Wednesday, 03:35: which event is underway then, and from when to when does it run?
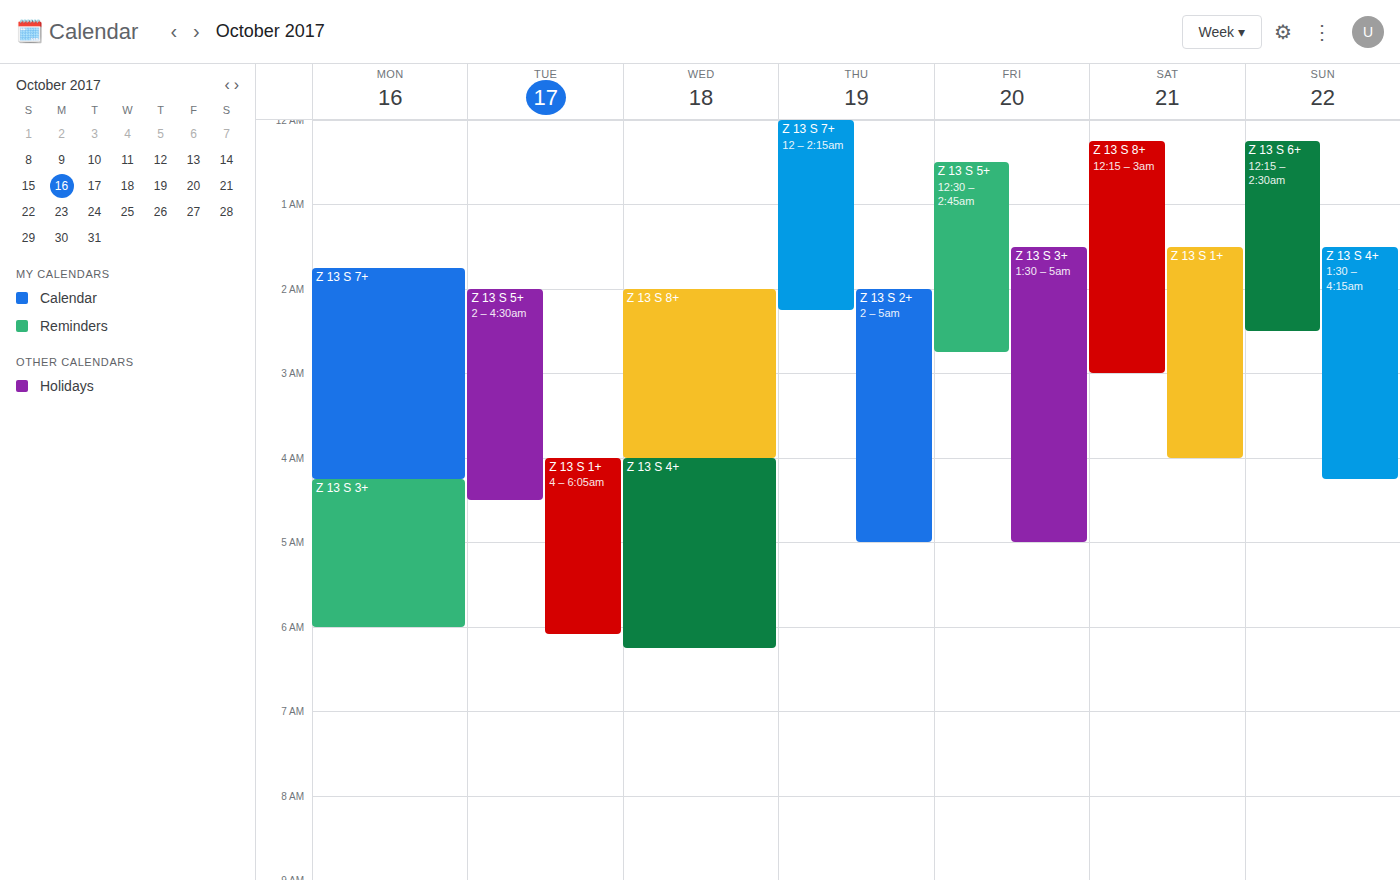
"Z 13 S 8+", 02:00 to 04:00